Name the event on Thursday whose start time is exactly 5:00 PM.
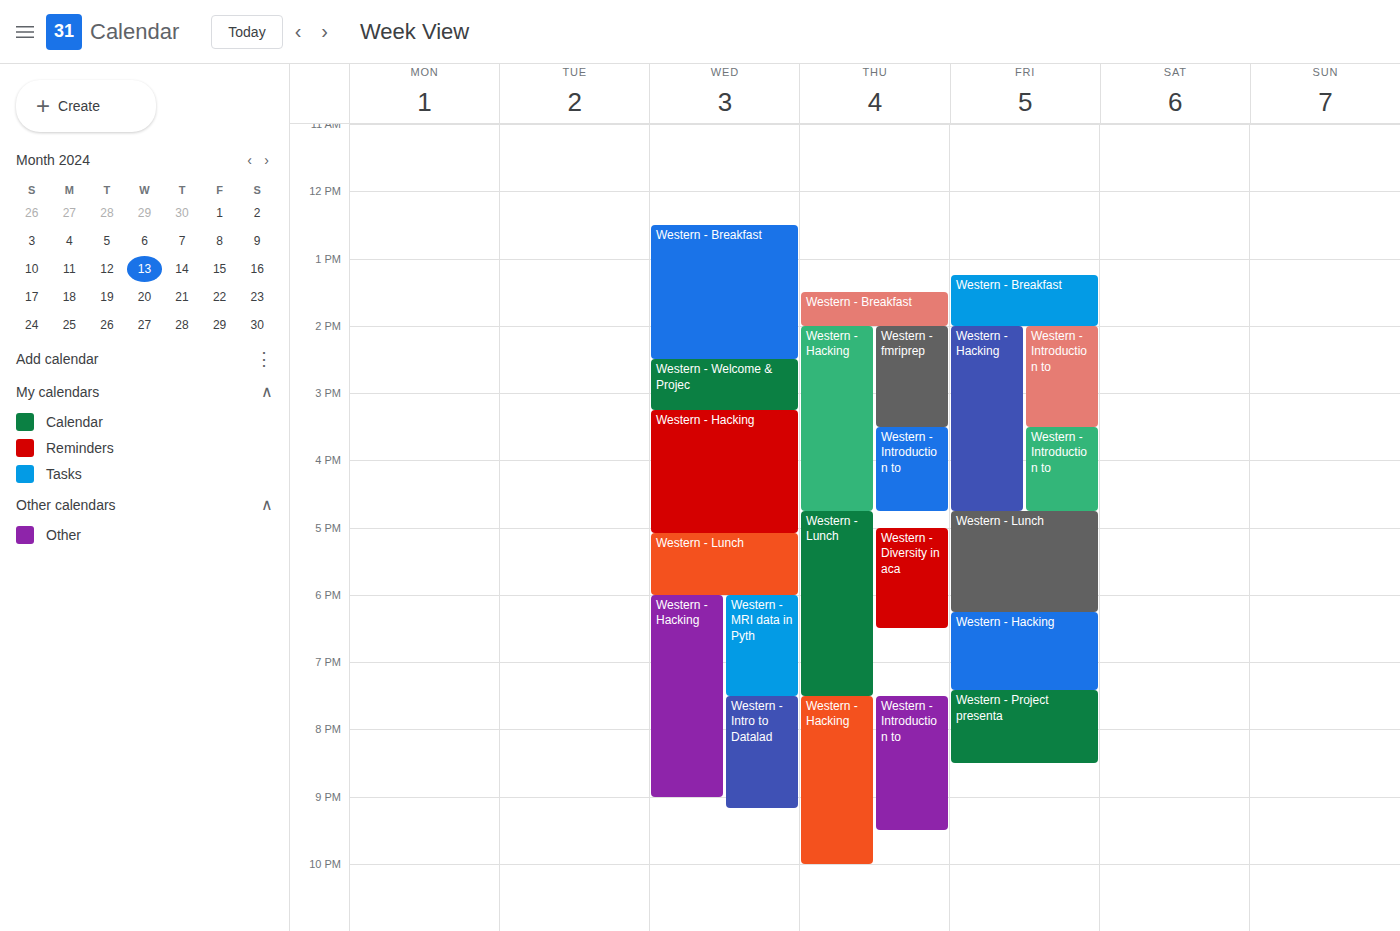
"Western - Diversity in aca"